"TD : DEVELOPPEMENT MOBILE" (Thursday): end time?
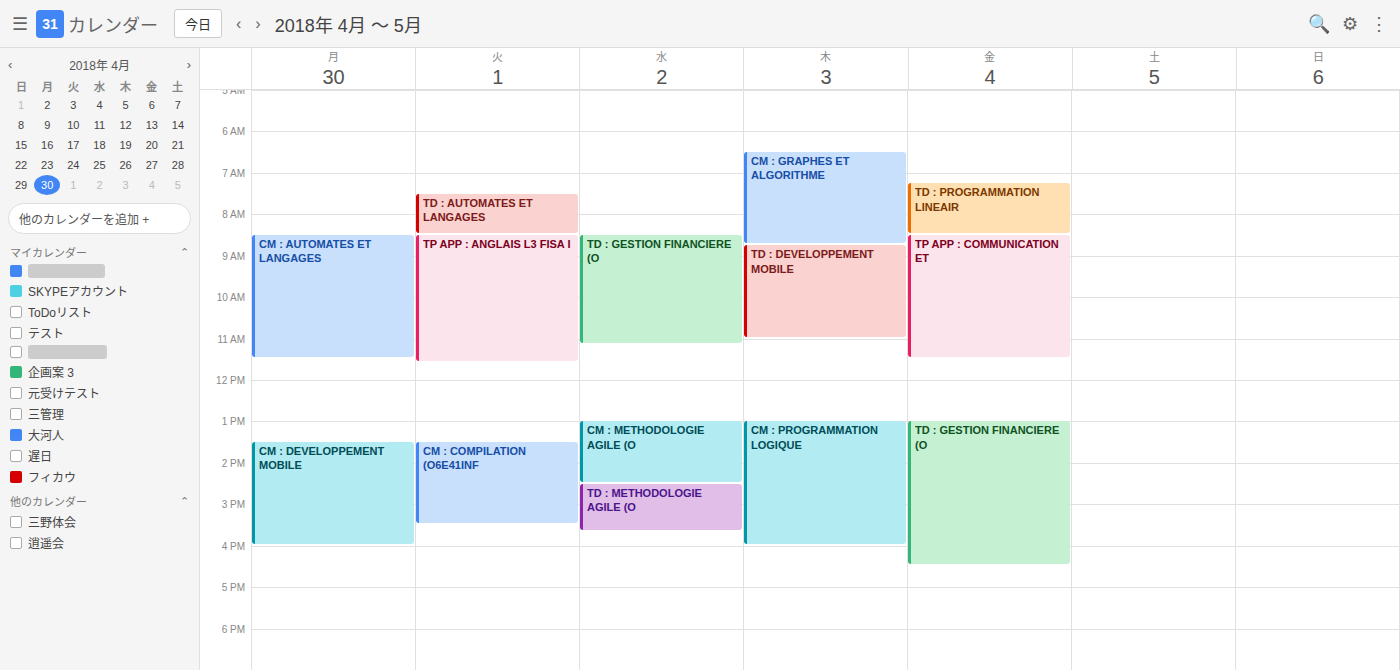
11:00 AM